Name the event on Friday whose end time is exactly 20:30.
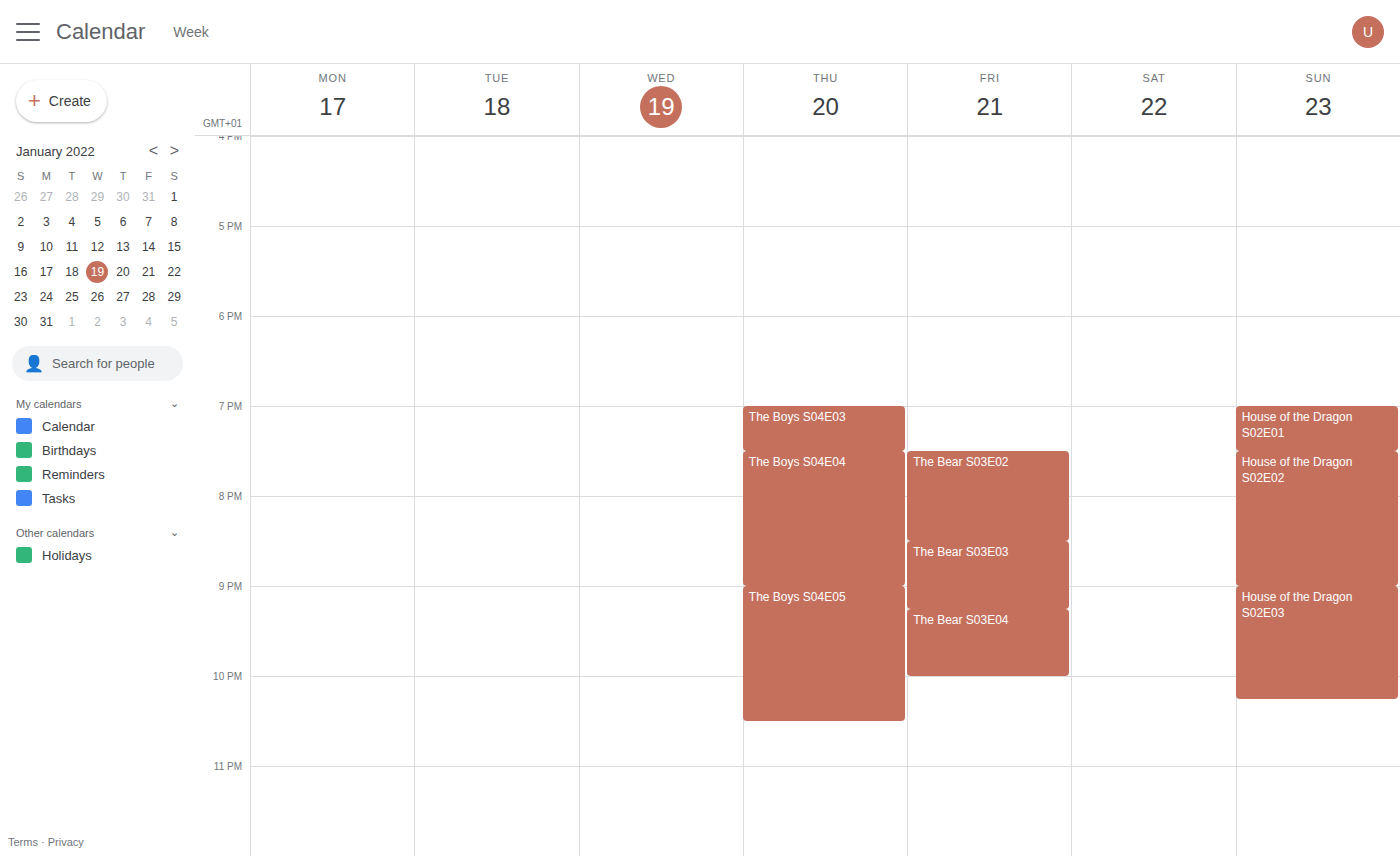
"The Bear S03E02"